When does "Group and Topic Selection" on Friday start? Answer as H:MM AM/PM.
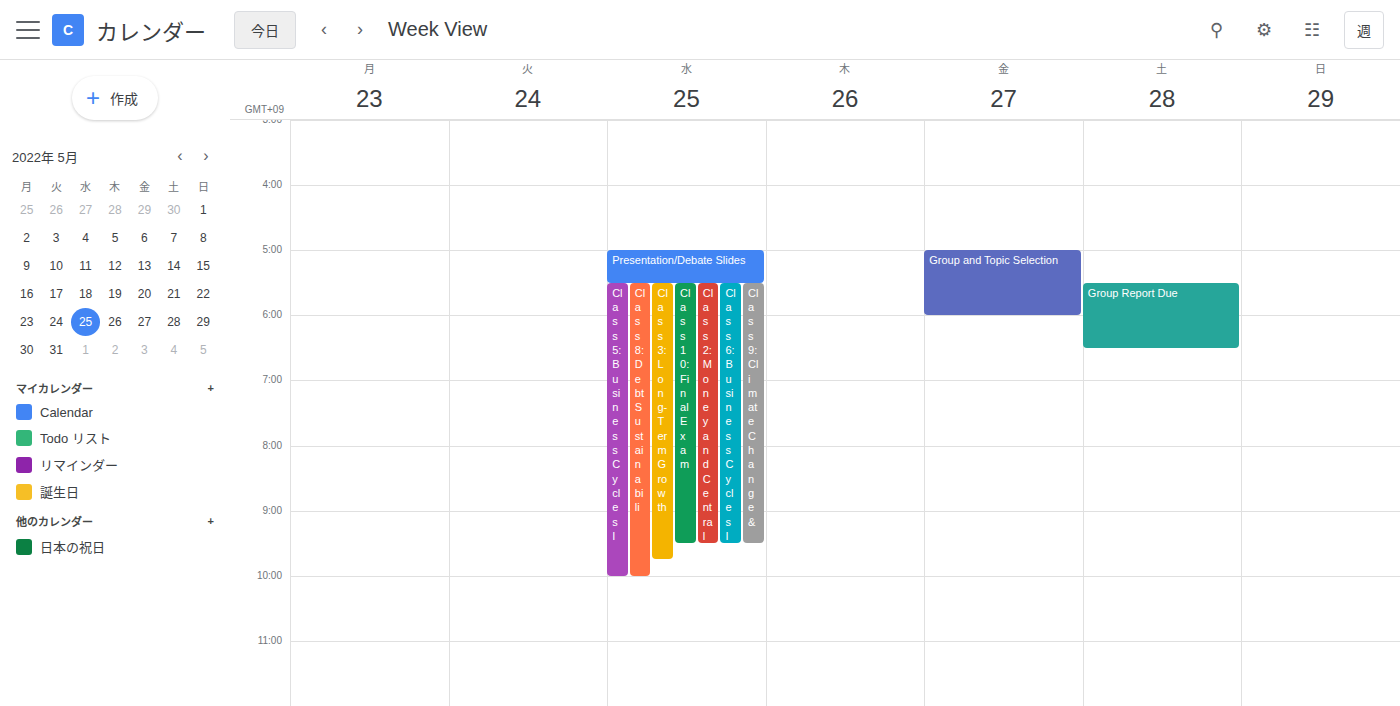
5:00 PM